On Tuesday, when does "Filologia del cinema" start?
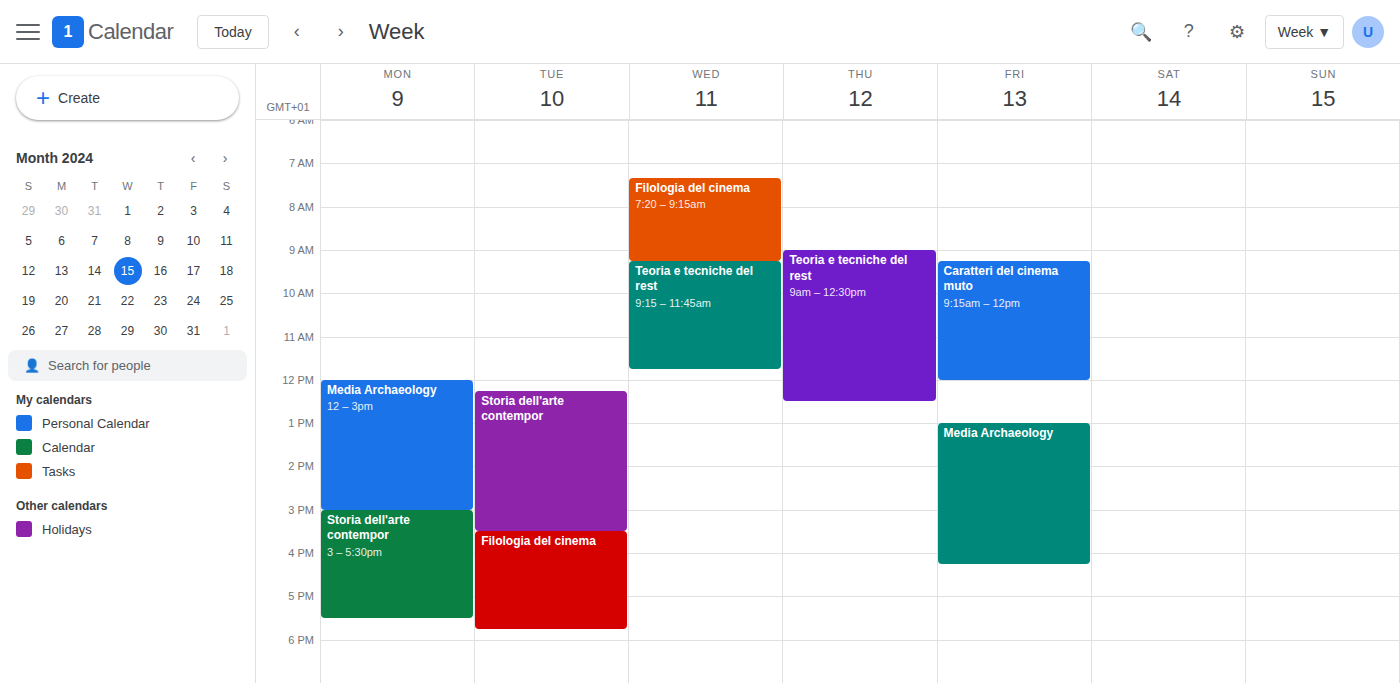
3:30 PM